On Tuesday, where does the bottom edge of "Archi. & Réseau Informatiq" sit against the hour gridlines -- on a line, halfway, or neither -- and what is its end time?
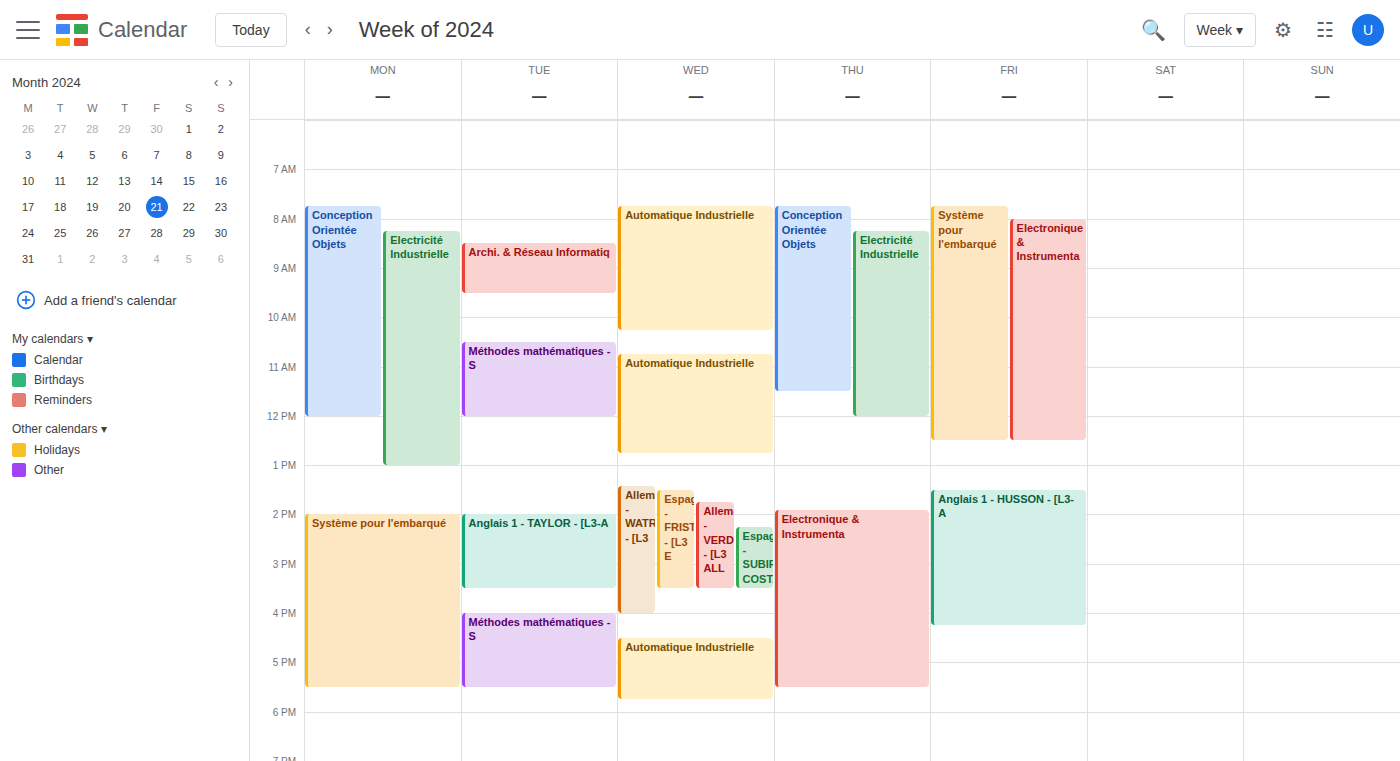
9:30 AM -- halfway between the 9 AM and 10 AM lines.